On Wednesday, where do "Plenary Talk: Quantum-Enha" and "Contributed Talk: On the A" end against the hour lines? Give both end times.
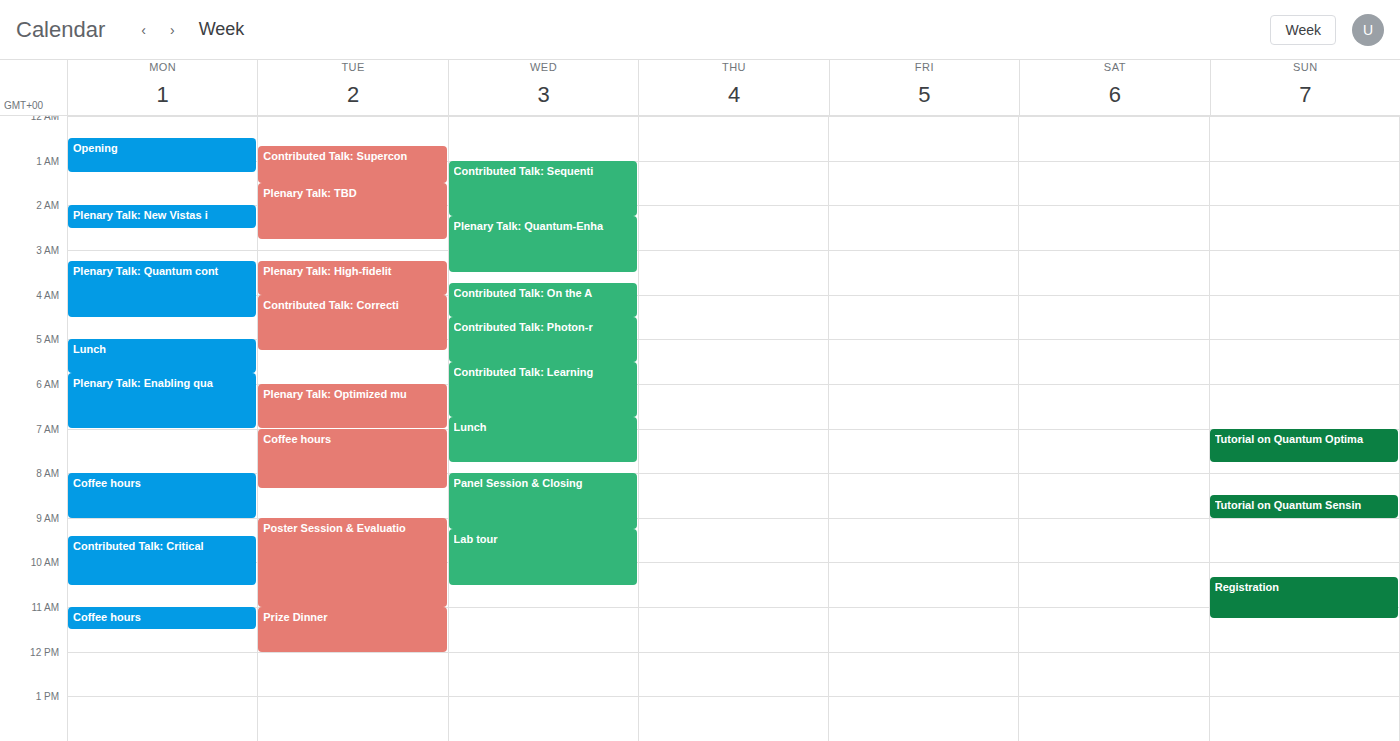
"Plenary Talk: Quantum-Enha": 3:30 AM, halfway between the 3 AM and 4 AM lines. "Contributed Talk: On the A": 4:30 AM, halfway between the 4 AM and 5 AM lines.